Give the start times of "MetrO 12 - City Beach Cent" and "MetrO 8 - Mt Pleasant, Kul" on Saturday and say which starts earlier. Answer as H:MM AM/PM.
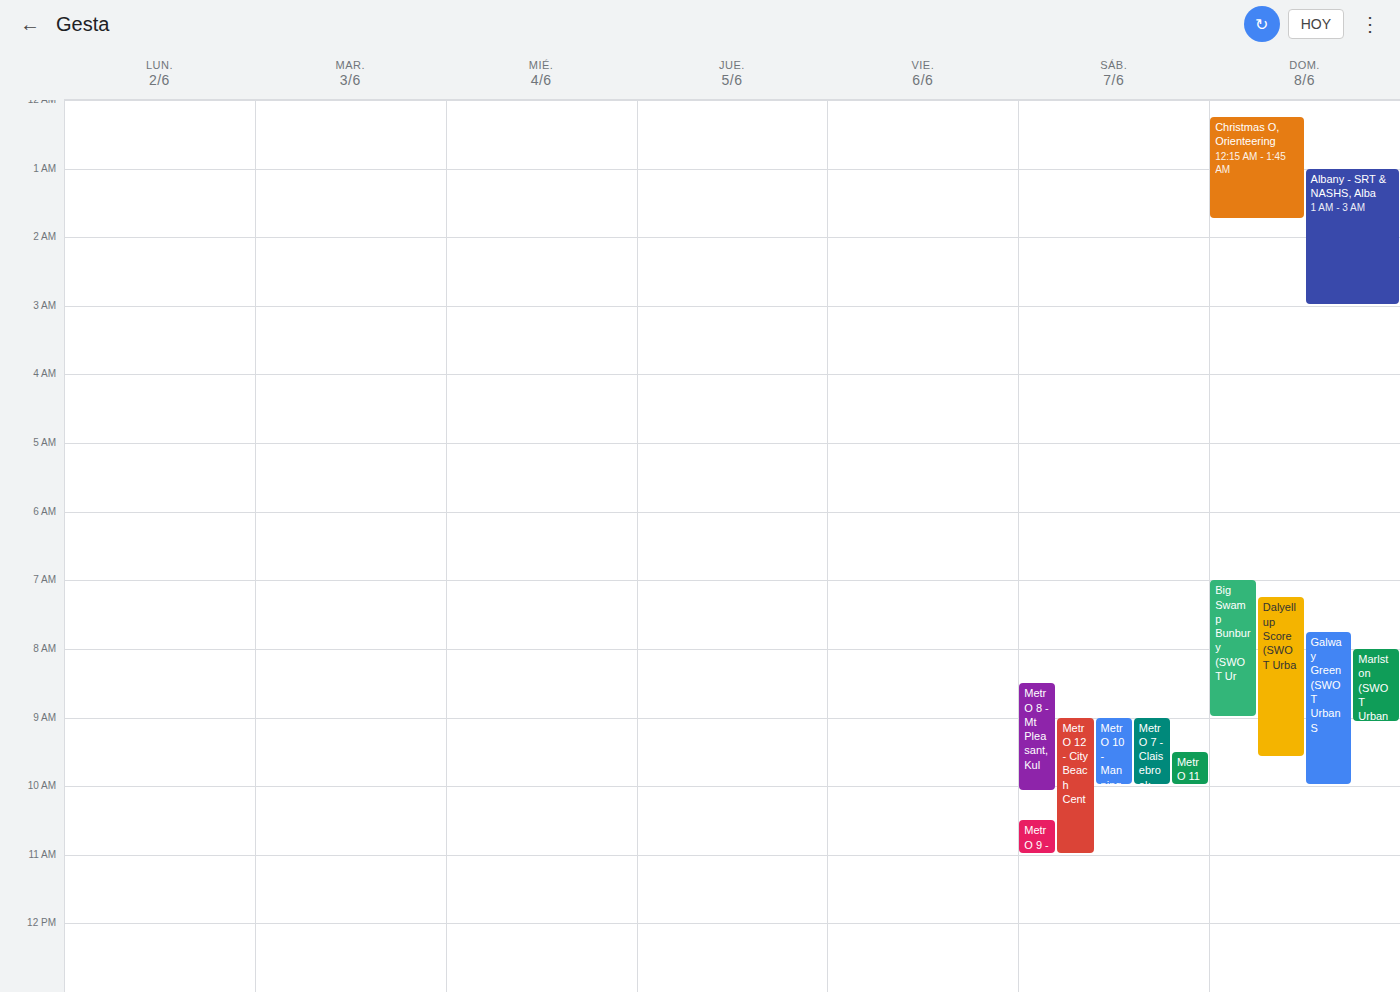
"MetrO 8 - Mt Pleasant, Kul" 8:30 AM; "MetrO 12 - City Beach Cent" 9:00 AM.